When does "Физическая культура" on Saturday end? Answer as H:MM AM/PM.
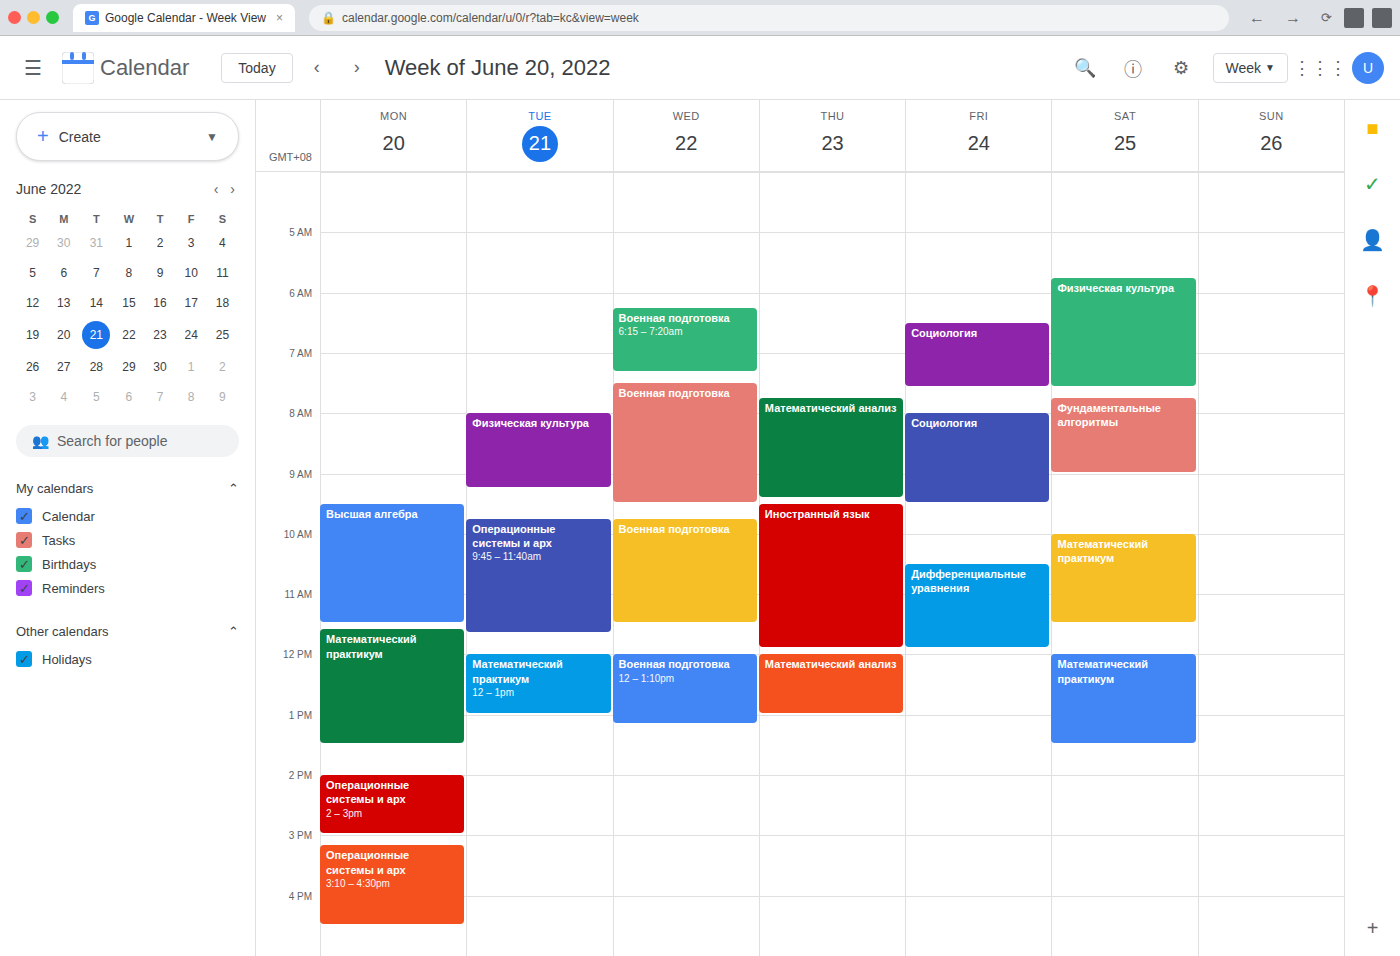
7:35 AM